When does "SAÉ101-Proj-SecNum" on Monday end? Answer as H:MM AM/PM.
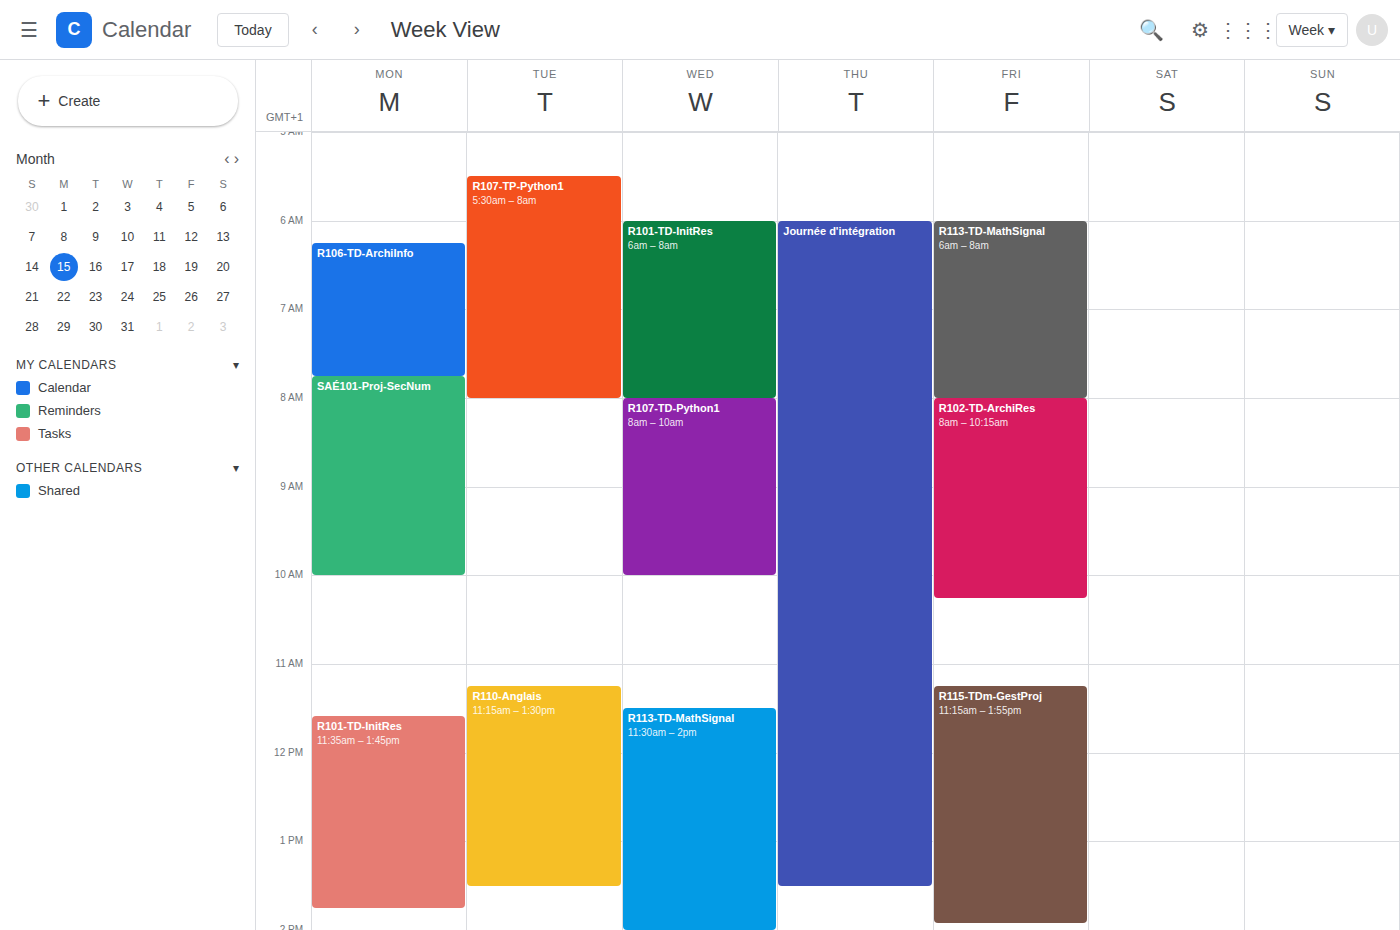
10:00 AM